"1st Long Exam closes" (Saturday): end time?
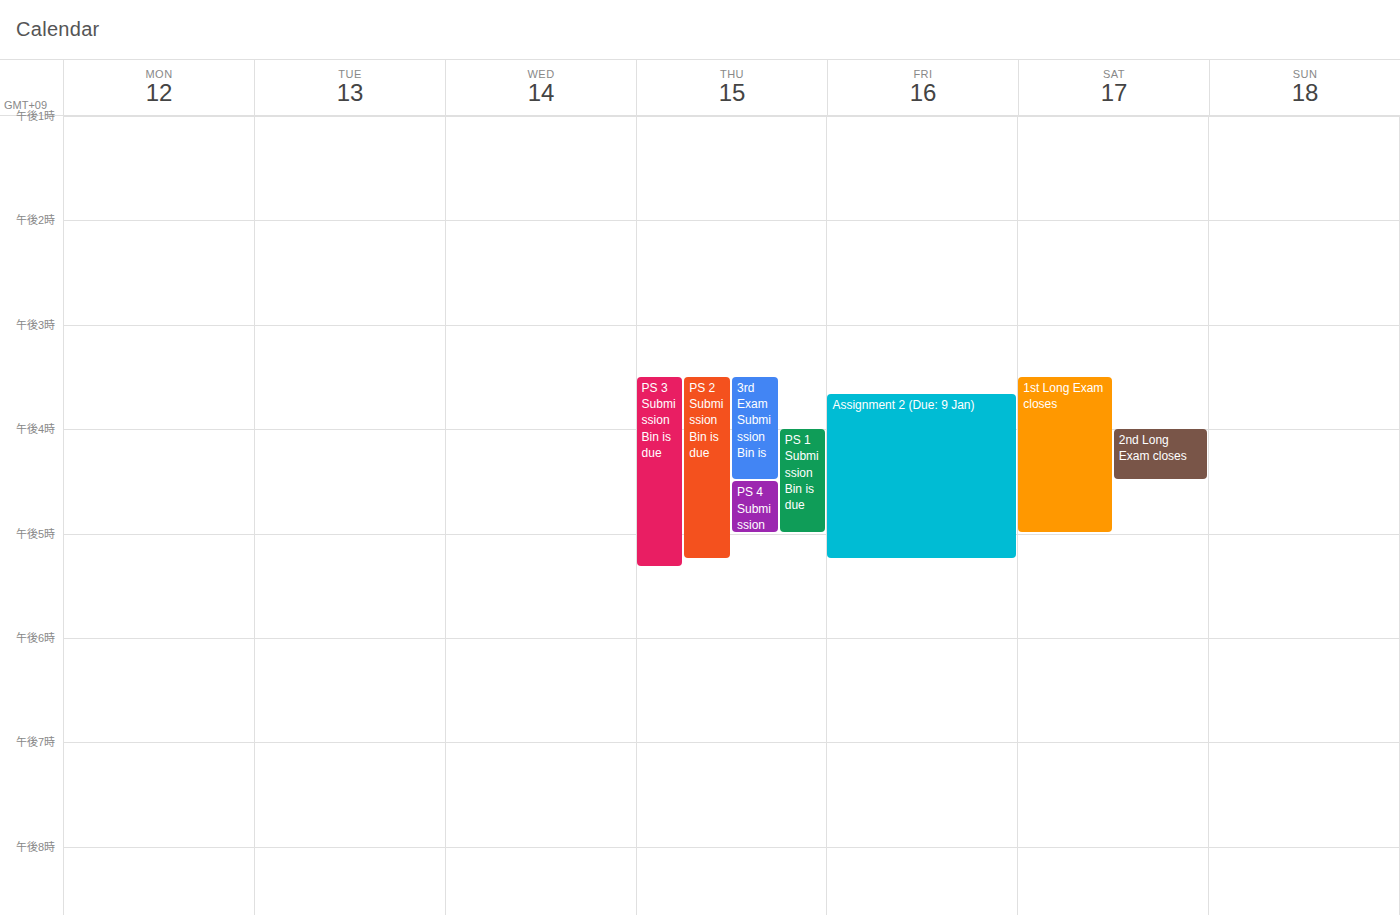
5:00 PM